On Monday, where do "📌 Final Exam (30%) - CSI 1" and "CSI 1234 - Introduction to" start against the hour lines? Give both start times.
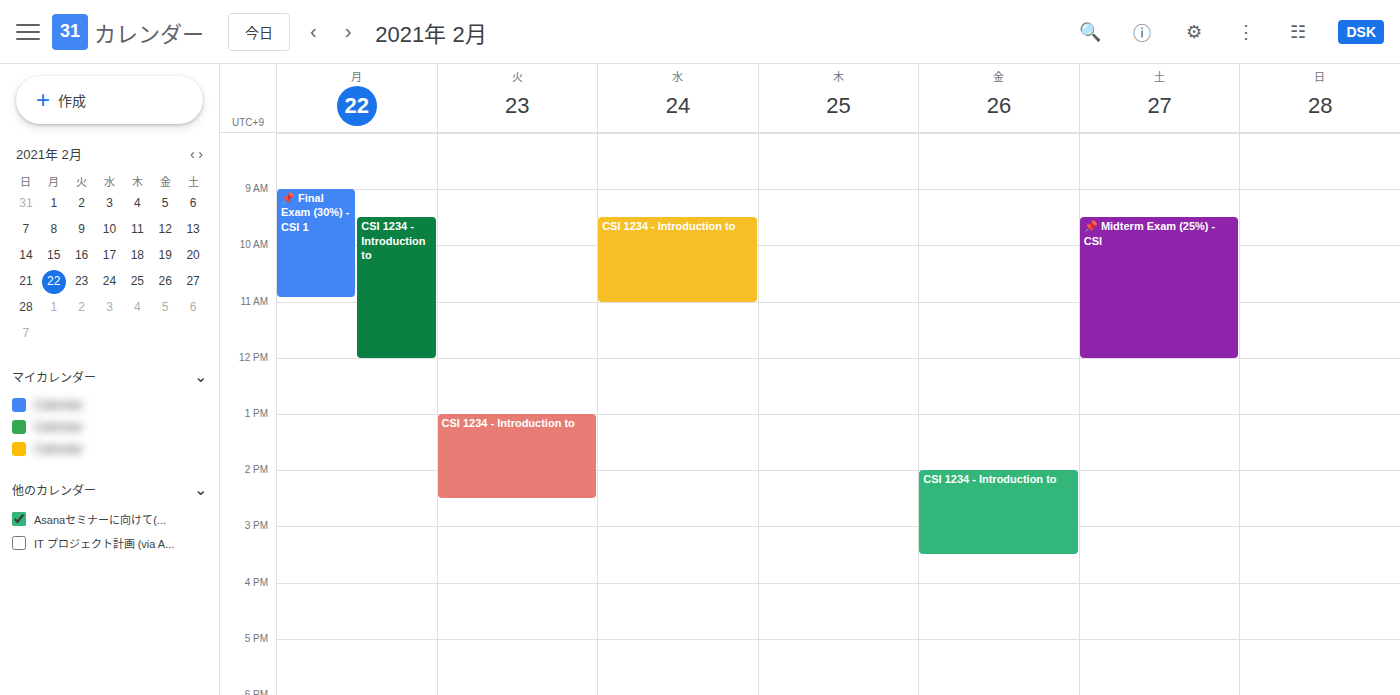
"📌 Final Exam (30%) - CSI 1": 9:00 AM, exactly on the 9 AM line. "CSI 1234 - Introduction to": 9:30 AM, halfway between the 9 AM and 10 AM lines.